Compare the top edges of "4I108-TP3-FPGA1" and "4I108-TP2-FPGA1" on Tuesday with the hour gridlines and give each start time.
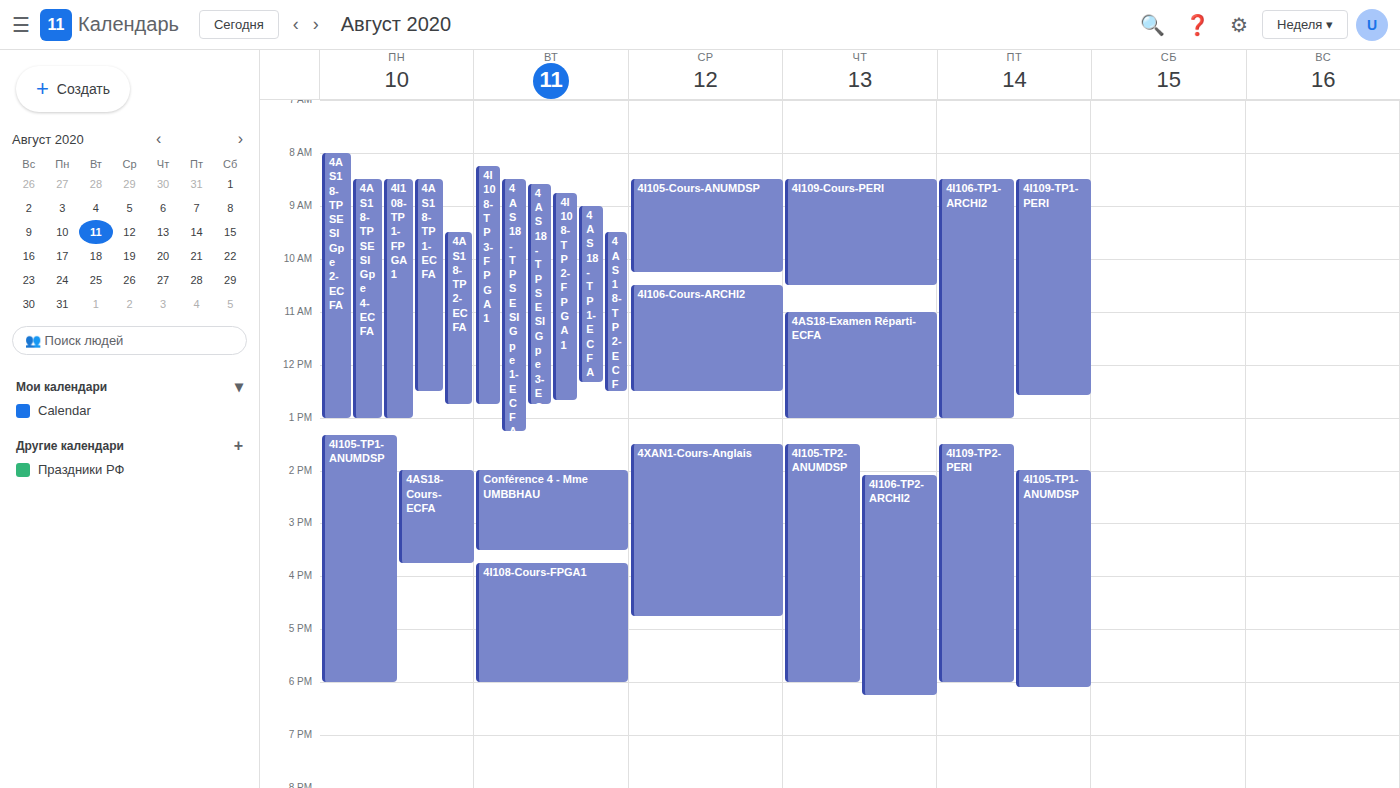
"4I108-TP3-FPGA1": 8:15 AM, neither: a quarter of the way from the 8 AM line to the 9 AM line. "4I108-TP2-FPGA1": 8:45 AM, neither: three quarters of the way from the 8 AM line to the 9 AM line.